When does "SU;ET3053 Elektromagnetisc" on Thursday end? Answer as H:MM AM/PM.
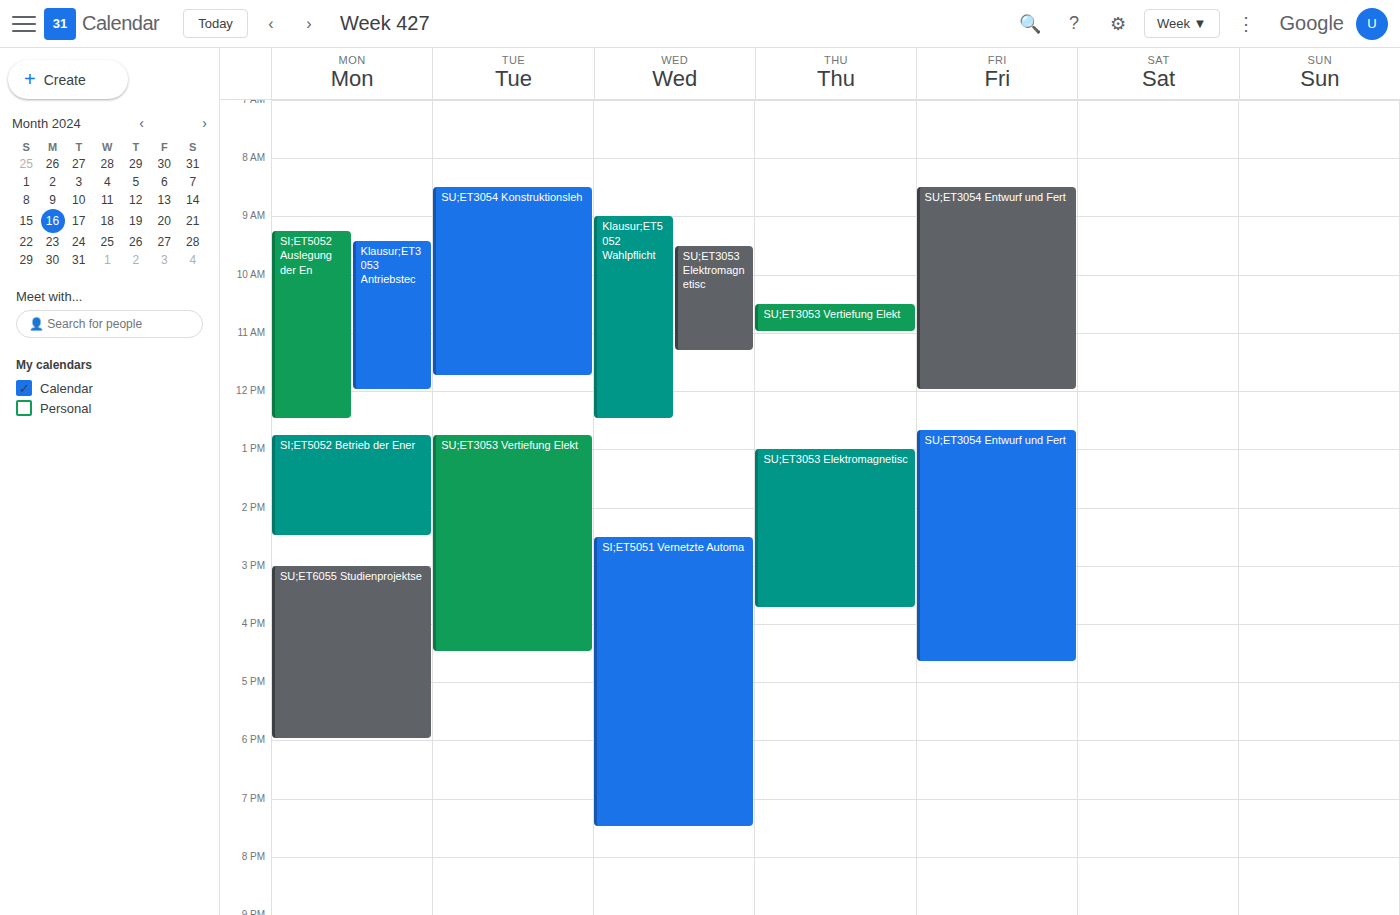
3:45 PM